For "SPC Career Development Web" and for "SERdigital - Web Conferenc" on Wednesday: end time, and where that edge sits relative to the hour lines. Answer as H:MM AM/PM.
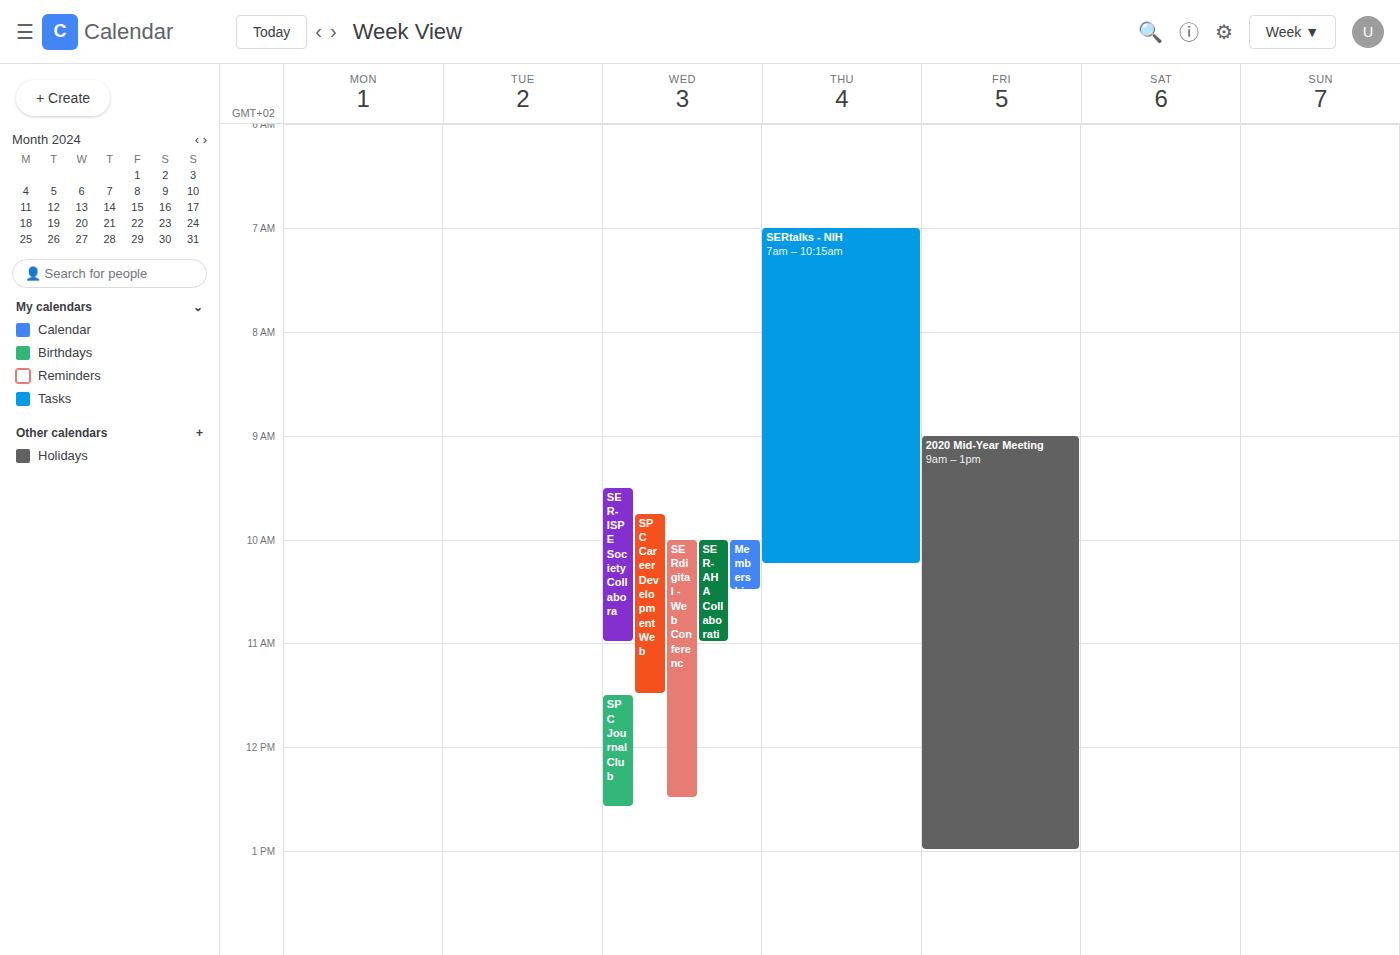
"SPC Career Development Web": 11:30 AM, halfway between the 11 AM and 12 PM lines. "SERdigital - Web Conferenc": 12:30 PM, halfway between the 12 PM and 1 PM lines.